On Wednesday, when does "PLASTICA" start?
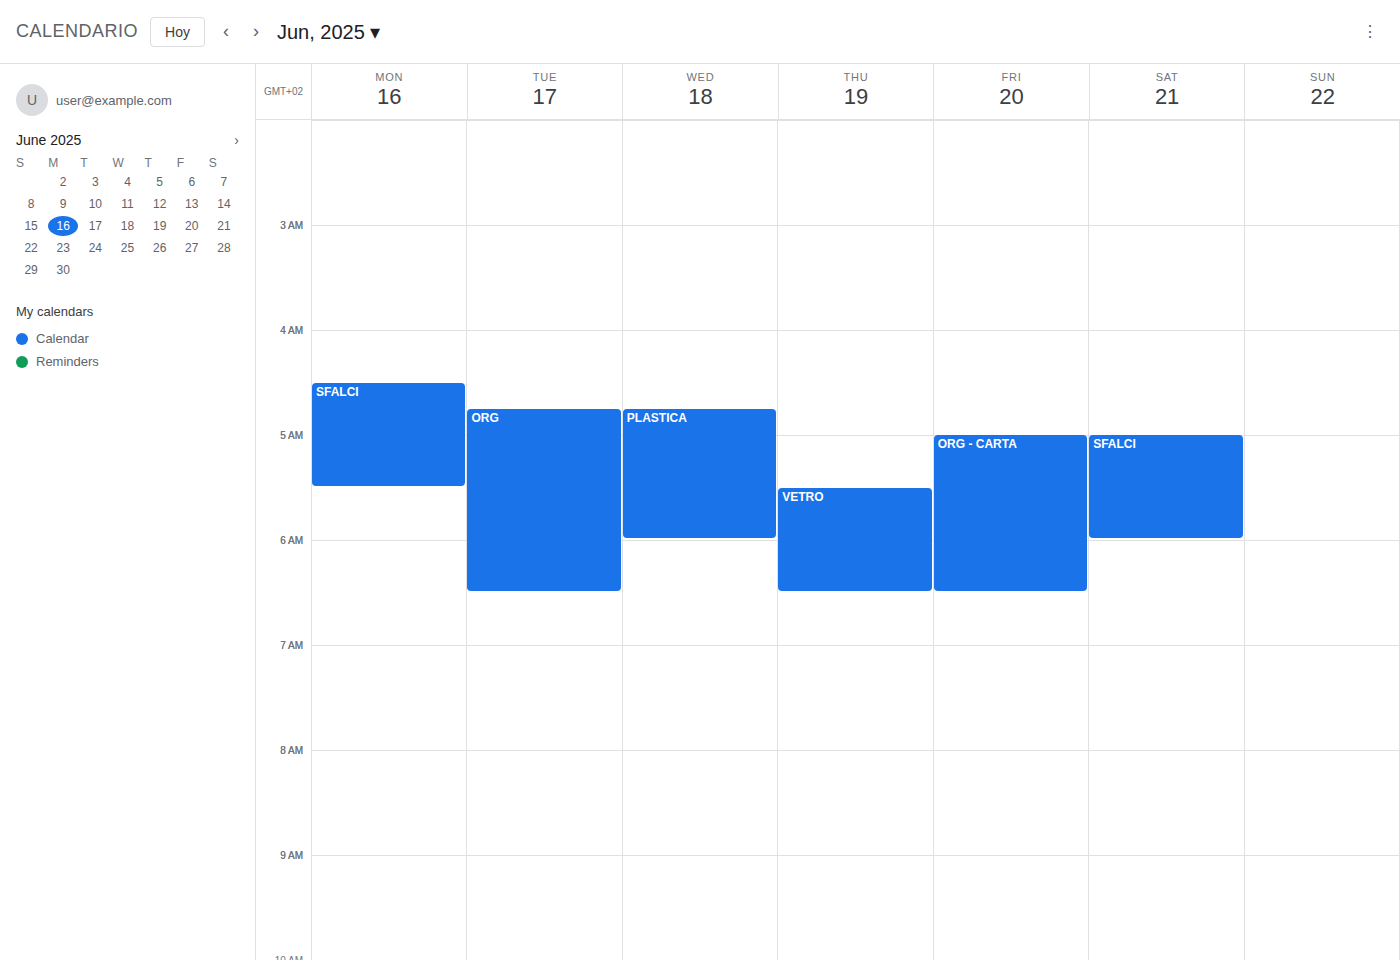
4:45 AM